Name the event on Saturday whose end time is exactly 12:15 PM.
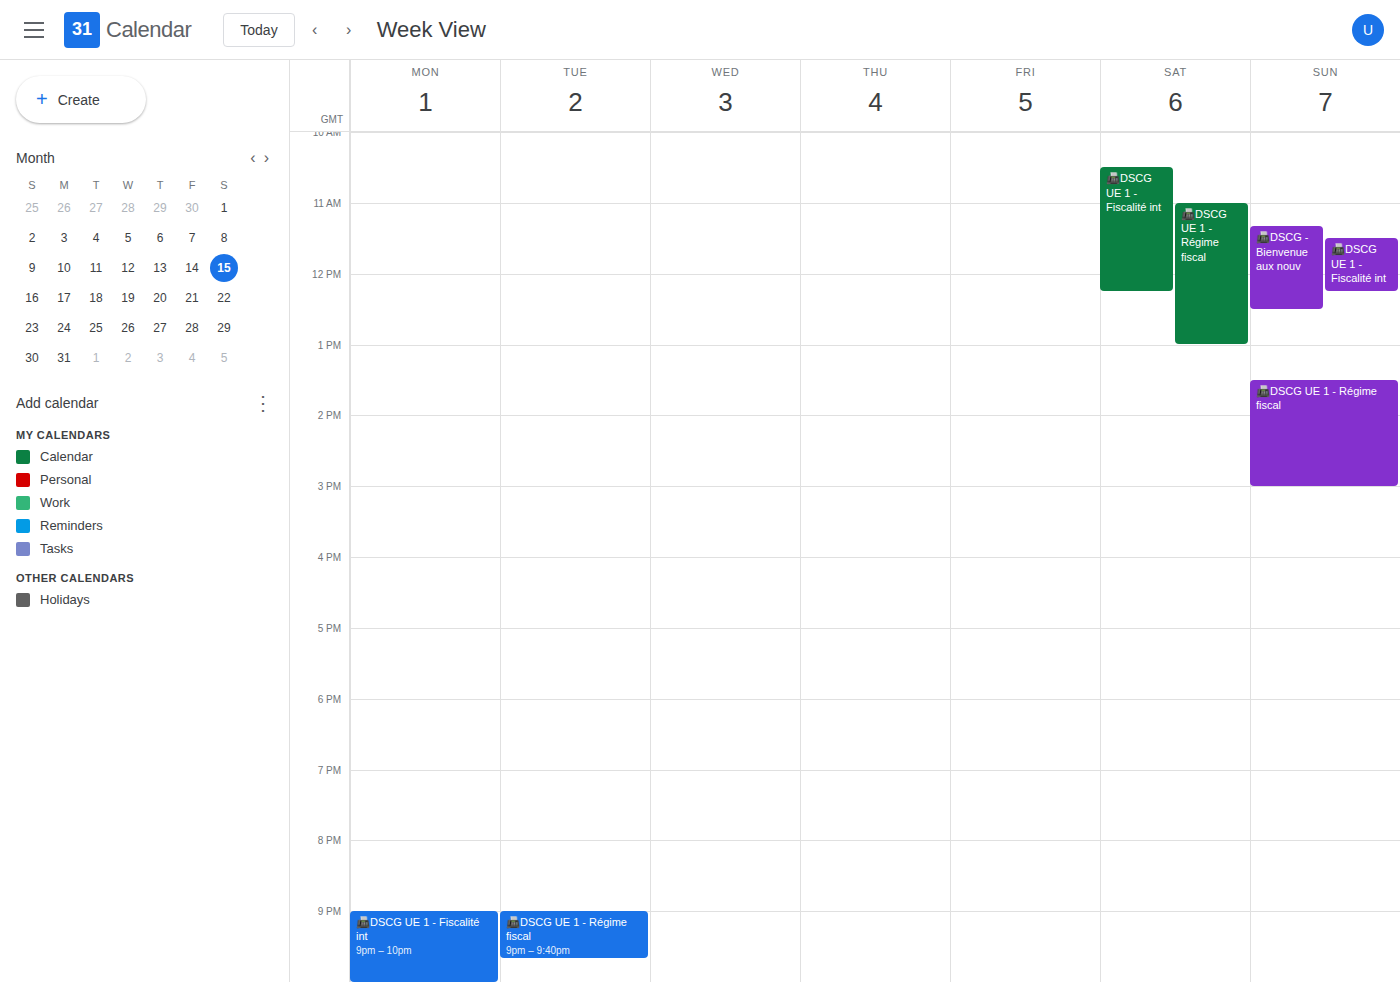
"📠DSCG UE 1 - Fiscalité int"